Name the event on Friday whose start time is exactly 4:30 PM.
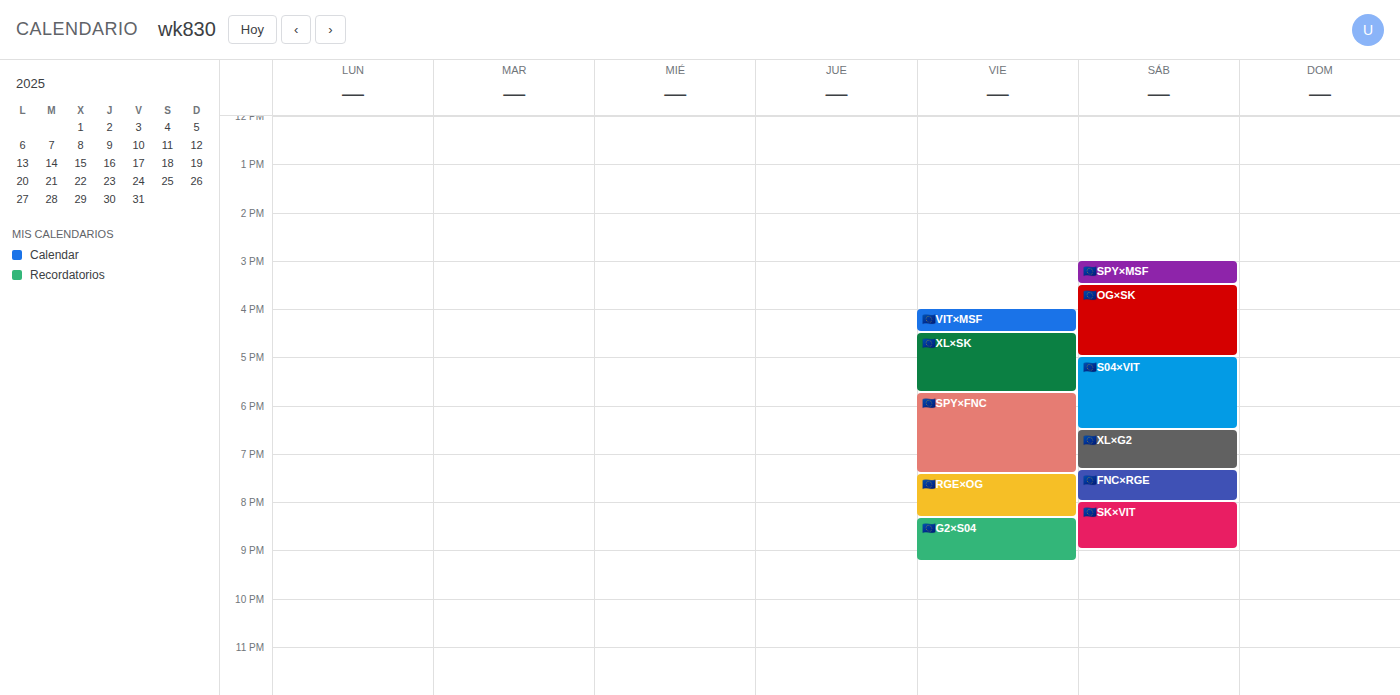
"🇪🇺XL×SK"